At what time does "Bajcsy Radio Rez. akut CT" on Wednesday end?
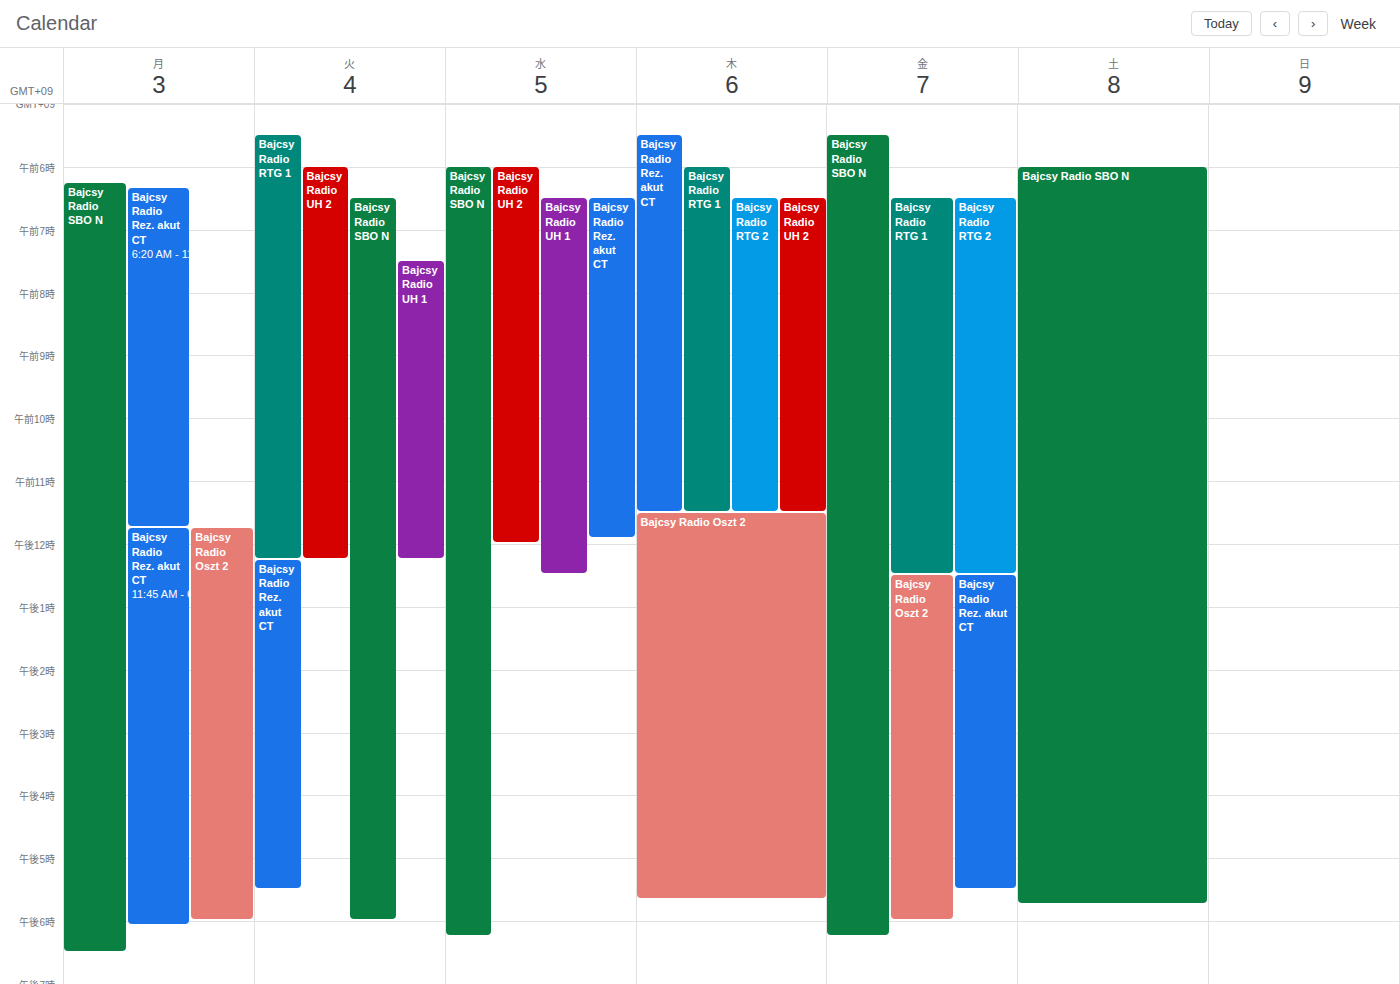
11:55 AM